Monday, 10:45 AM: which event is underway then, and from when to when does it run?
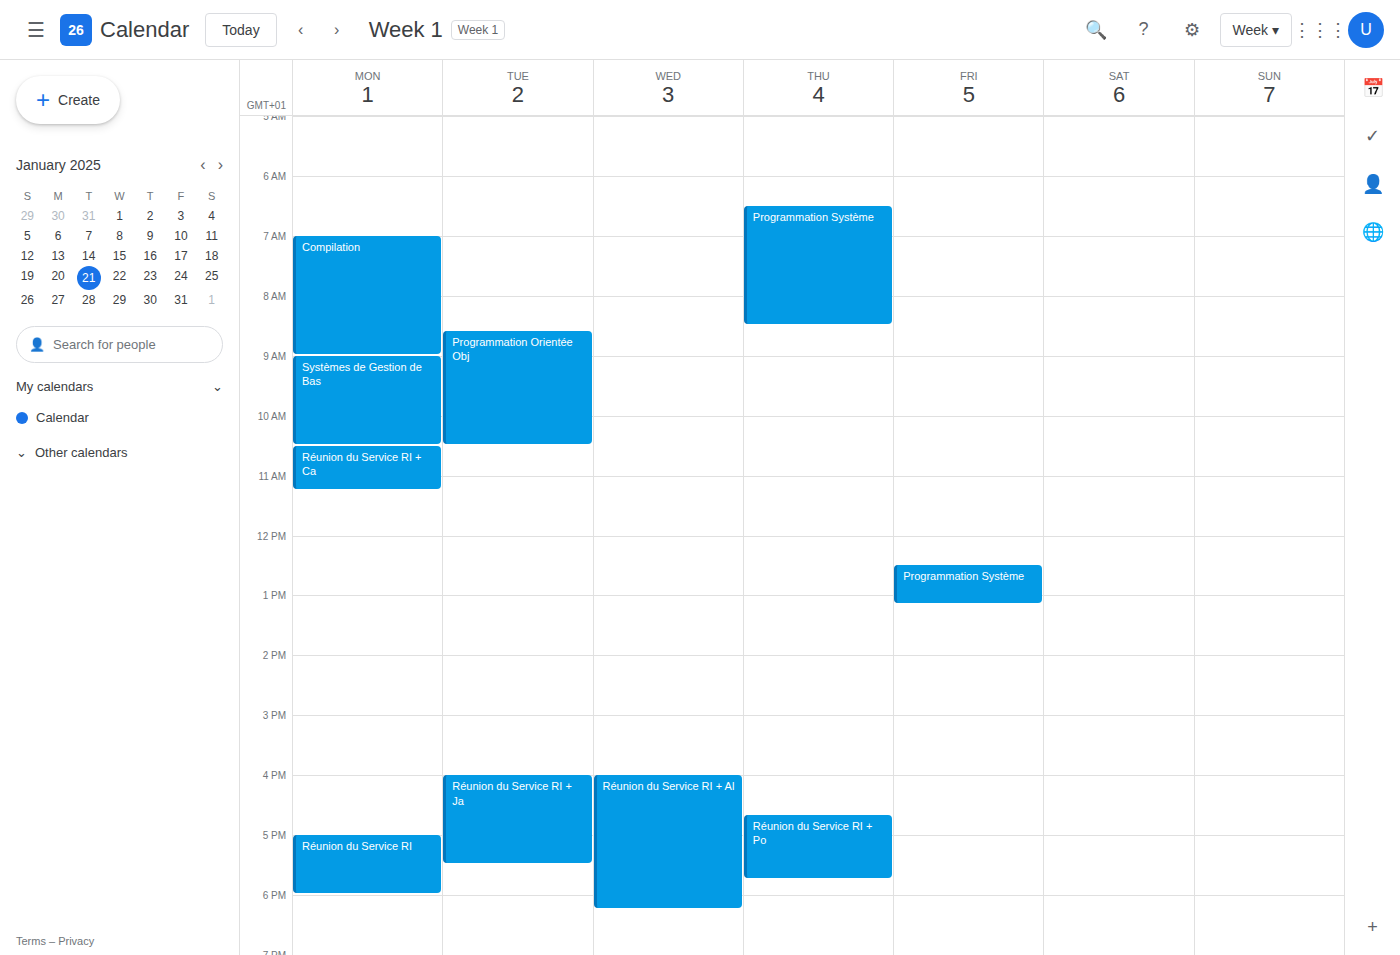
"Réunion du Service RI + Ca", 10:30 AM to 11:15 AM